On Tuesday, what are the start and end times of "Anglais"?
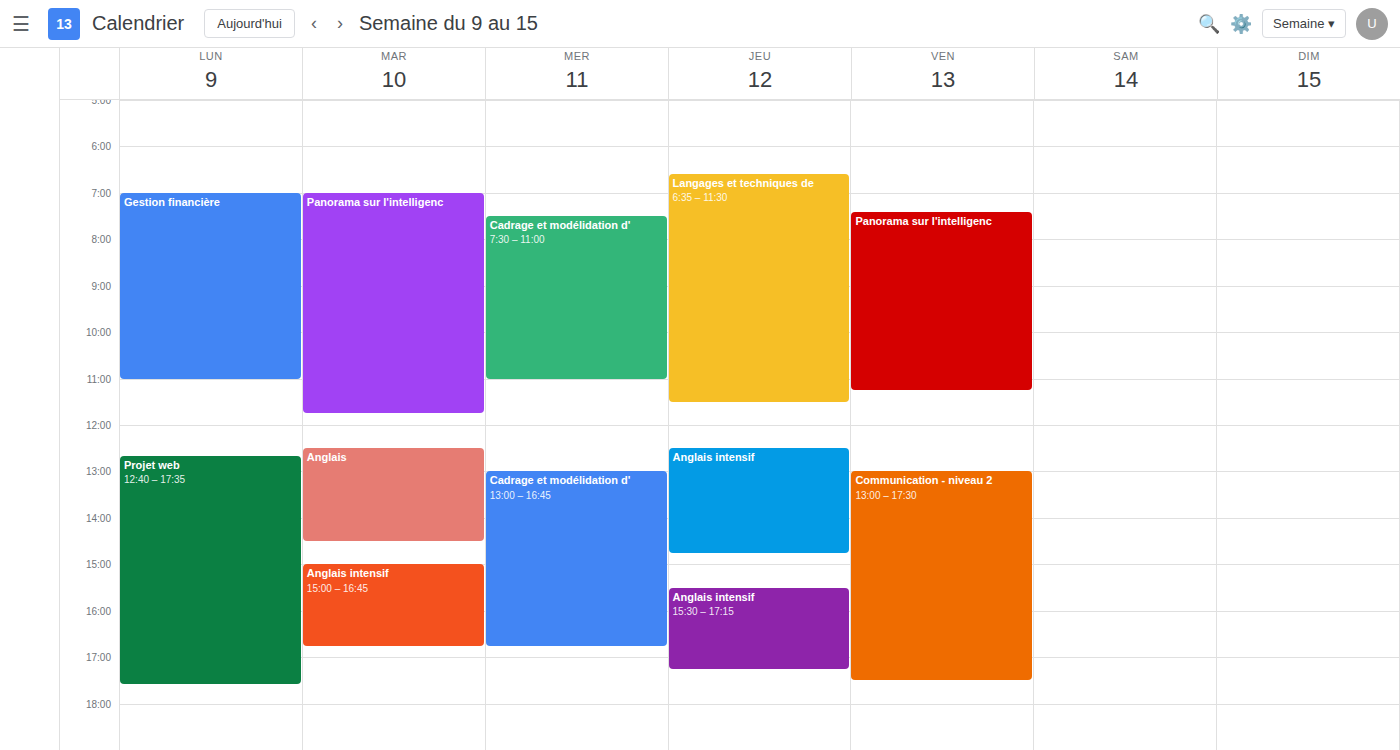
12:30 PM to 2:30 PM